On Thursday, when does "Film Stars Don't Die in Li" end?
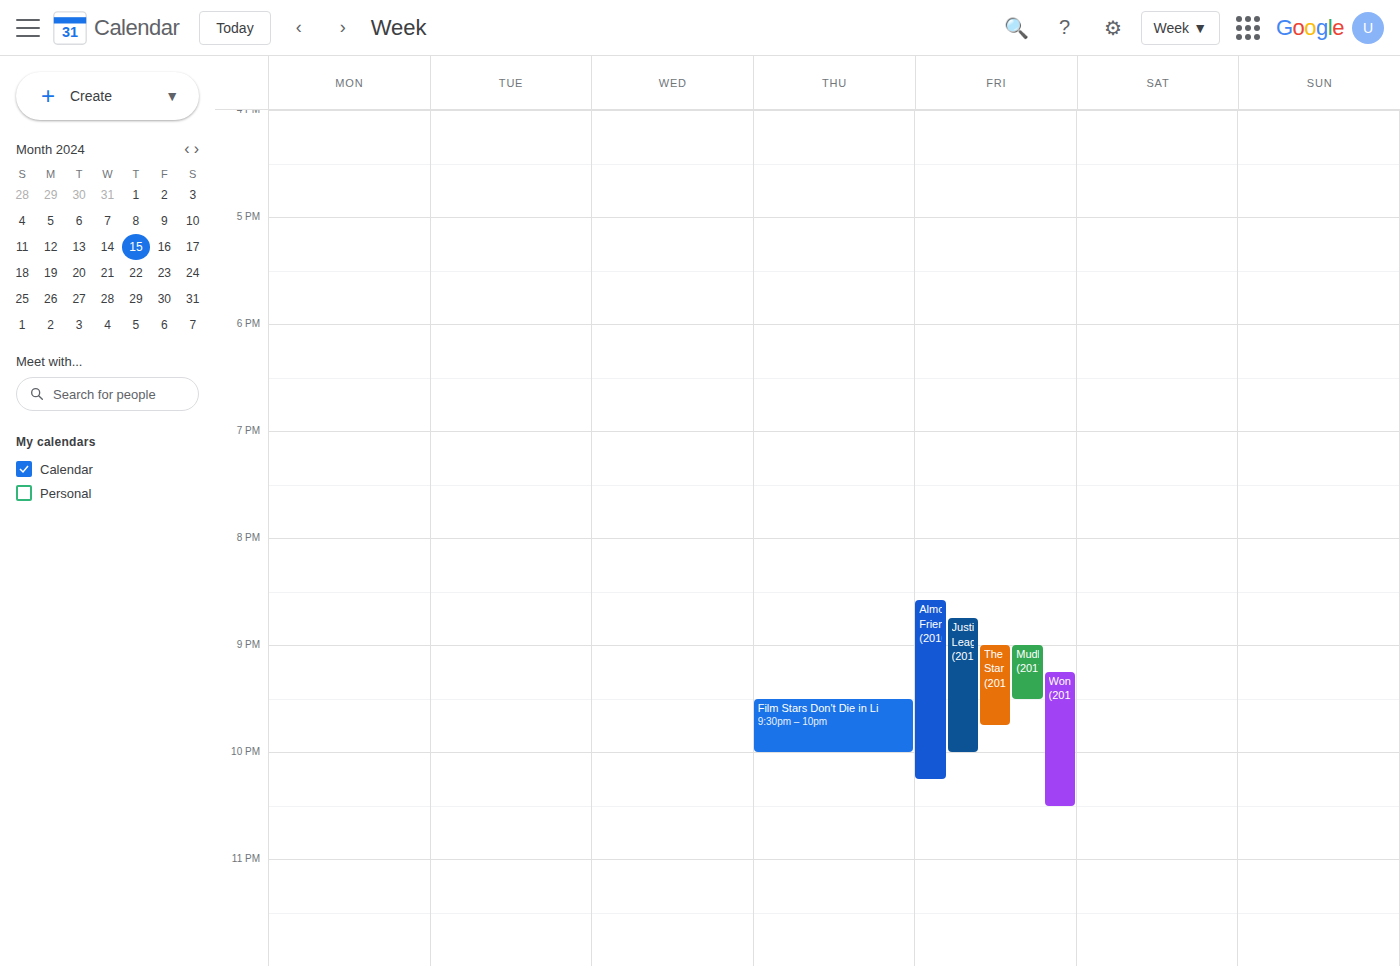
10:00 PM